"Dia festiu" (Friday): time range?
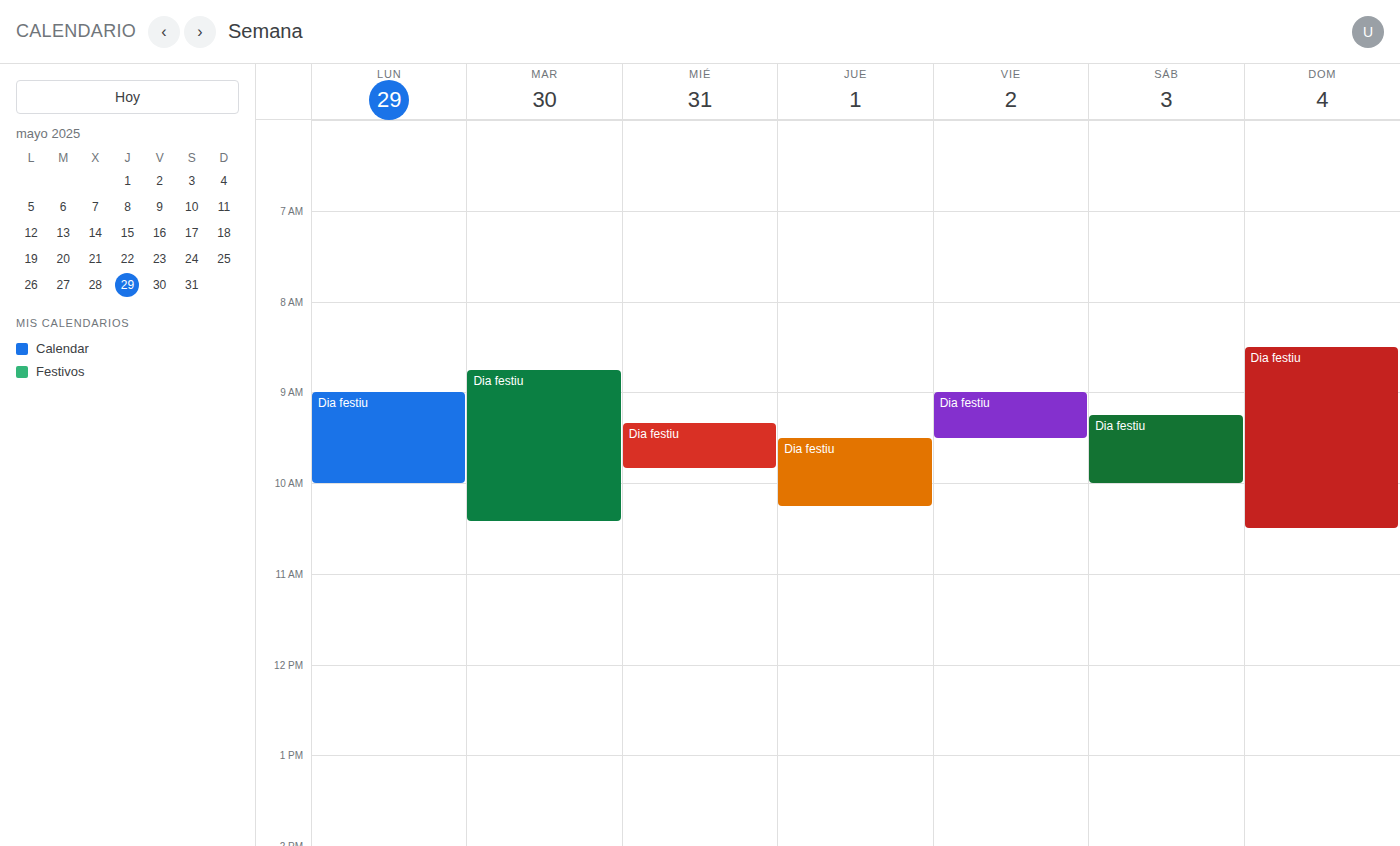
9:00 AM to 9:30 AM